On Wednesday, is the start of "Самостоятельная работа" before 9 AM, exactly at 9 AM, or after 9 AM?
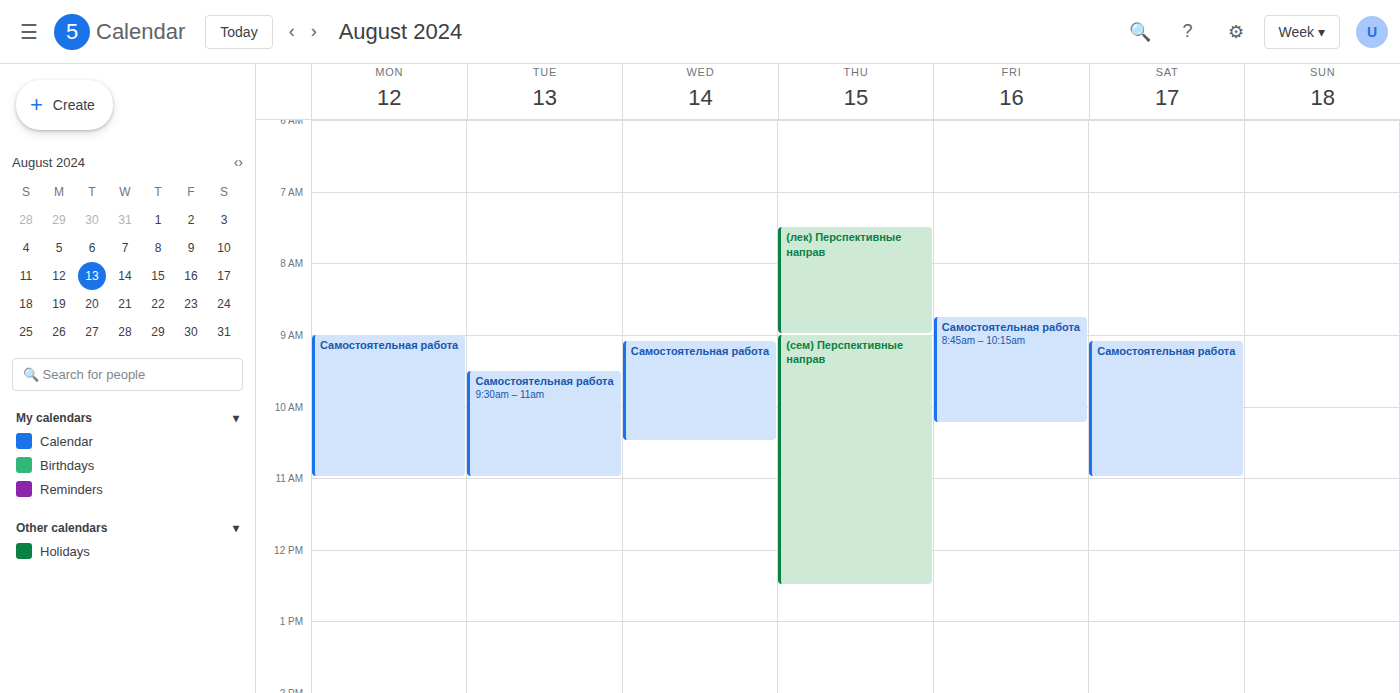
9:05 AM -- after 9 AM, 5 minutes below the 9 AM line.